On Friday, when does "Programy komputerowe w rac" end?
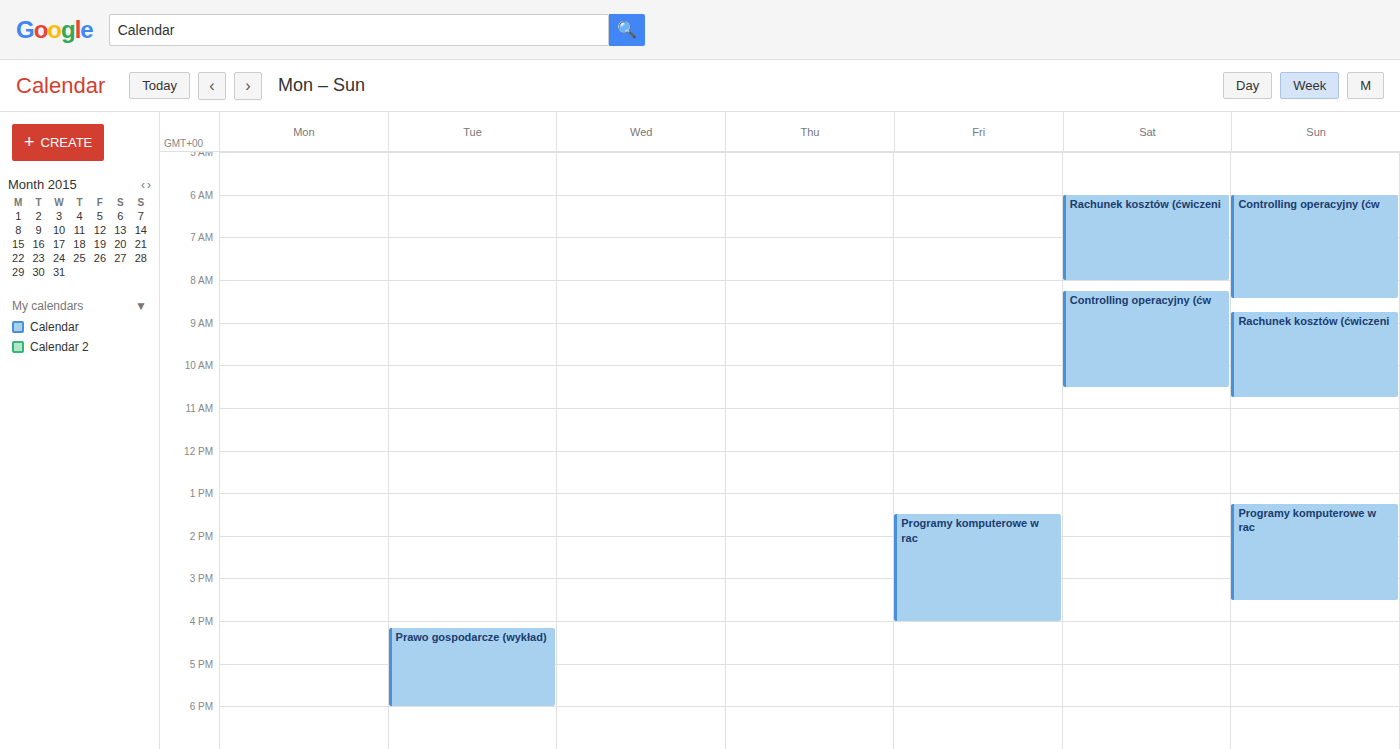
16:00